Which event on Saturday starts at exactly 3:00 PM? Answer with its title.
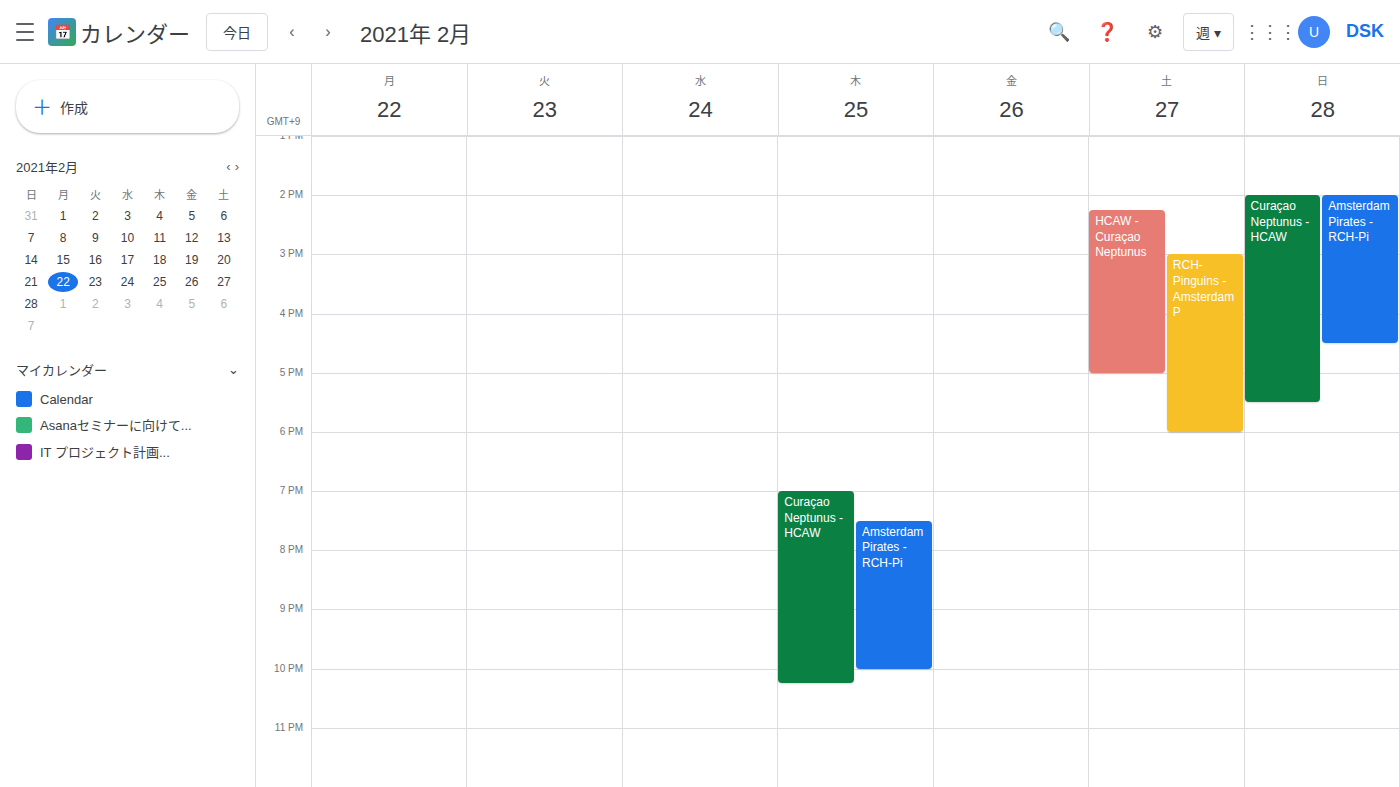
"RCH-Pinguins - Amsterdam P"